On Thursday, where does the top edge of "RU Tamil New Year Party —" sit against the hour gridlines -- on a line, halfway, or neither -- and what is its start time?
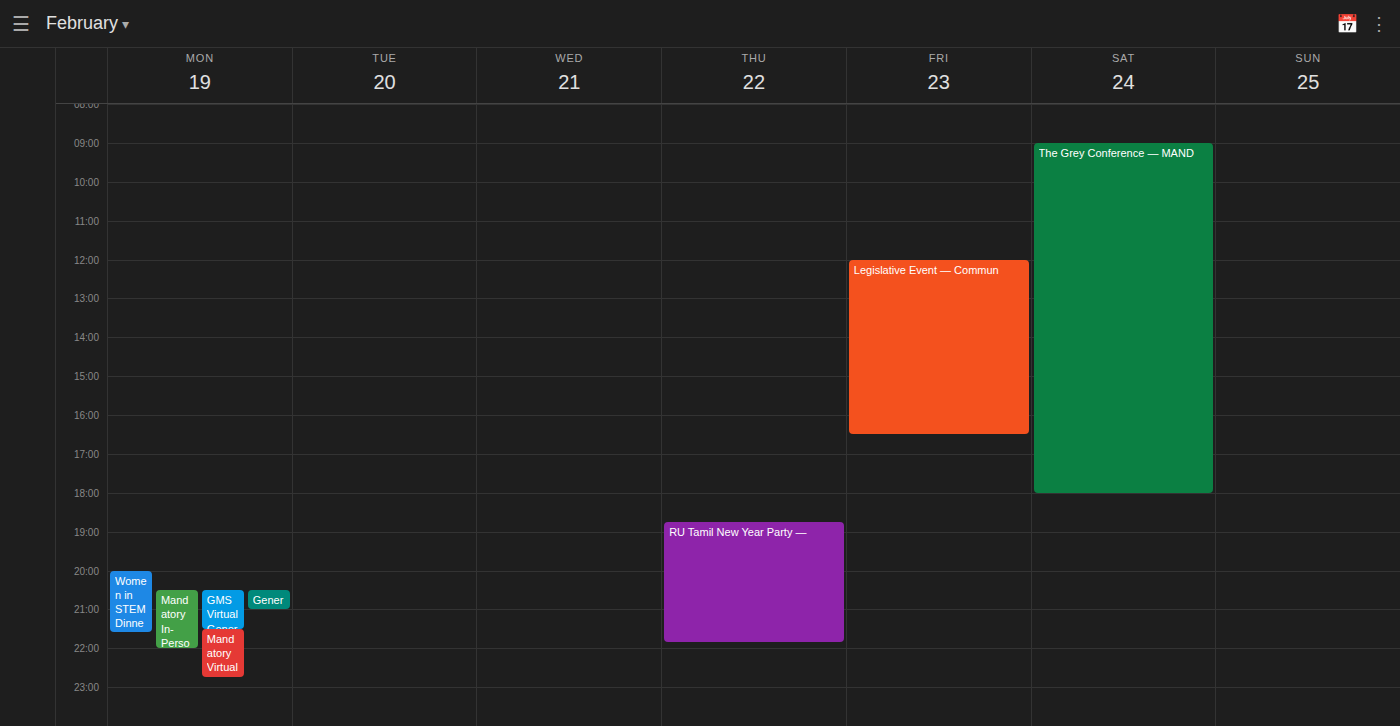
6:45 PM -- neither: three quarters of the way from the 6 PM line to the 7 PM line.